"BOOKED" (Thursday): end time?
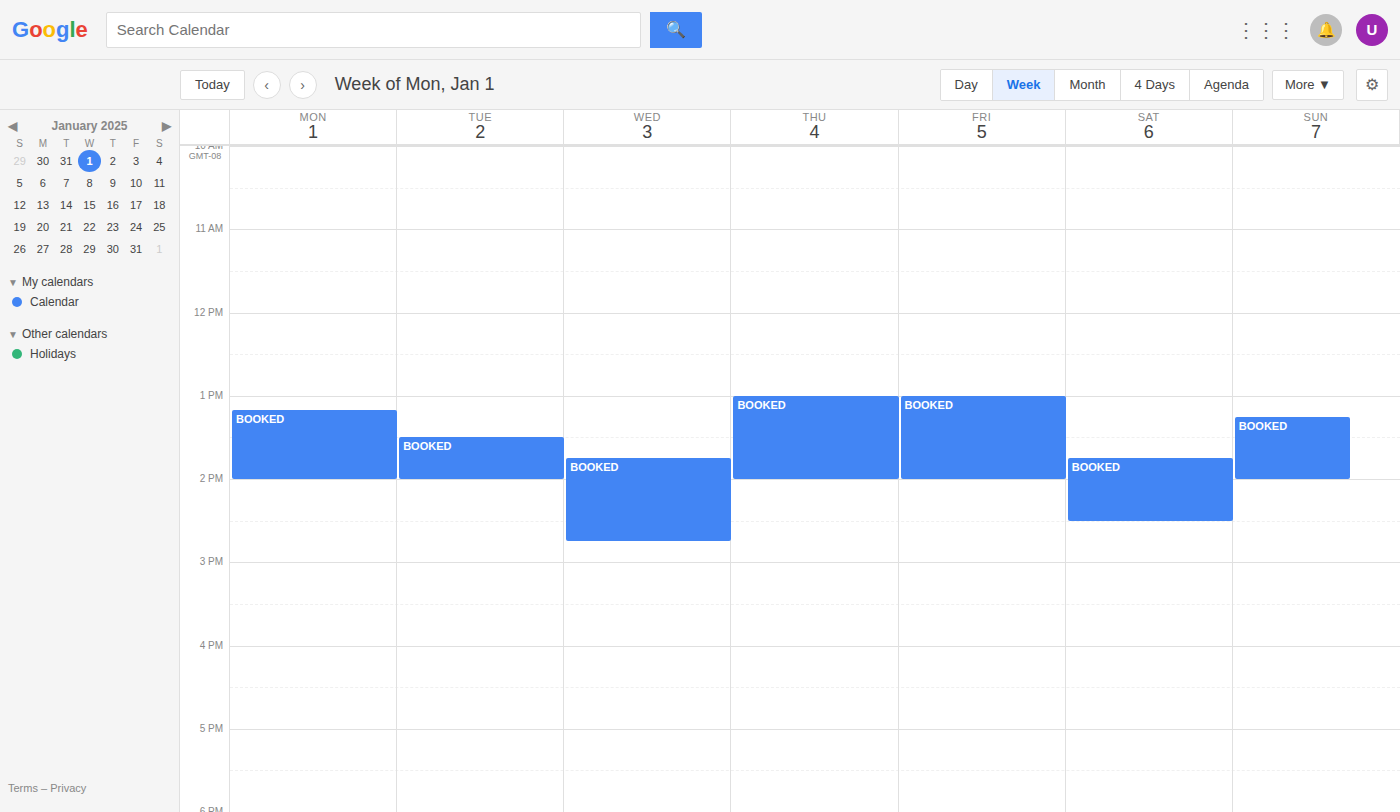
14:00